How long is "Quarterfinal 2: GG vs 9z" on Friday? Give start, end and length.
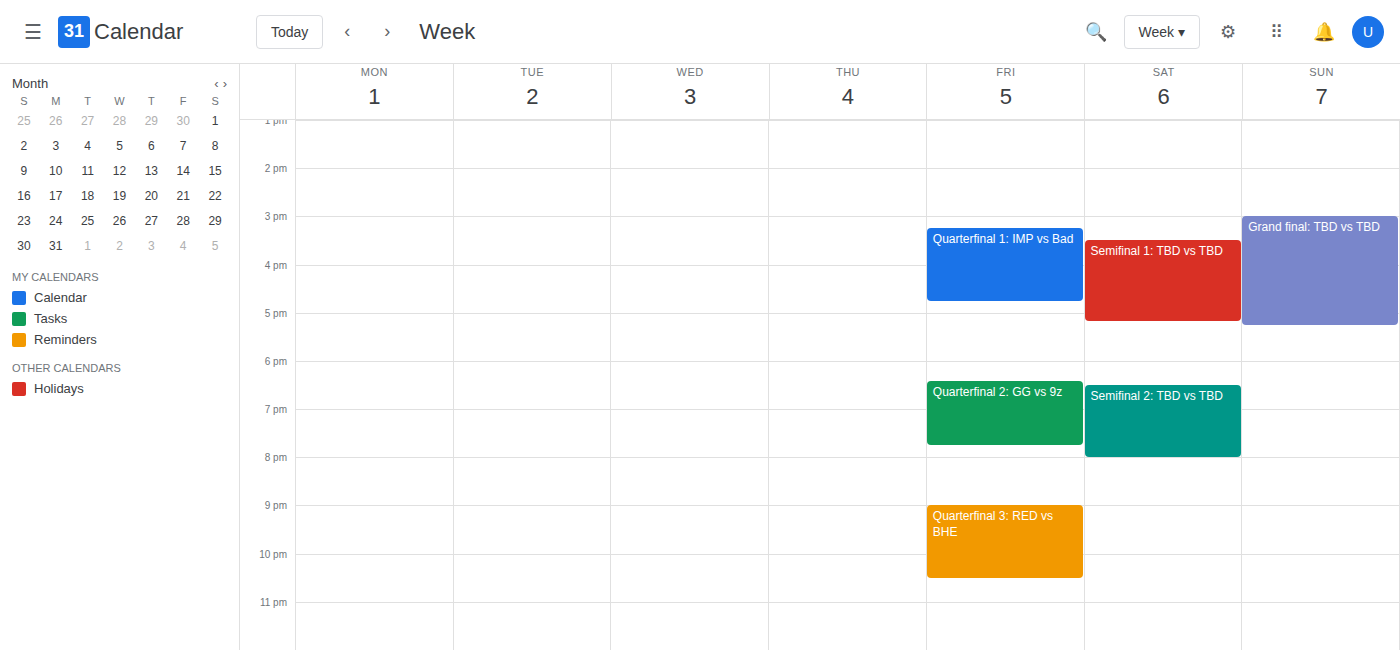
6:25 PM to 7:45 PM, 1 hour 20 minutes